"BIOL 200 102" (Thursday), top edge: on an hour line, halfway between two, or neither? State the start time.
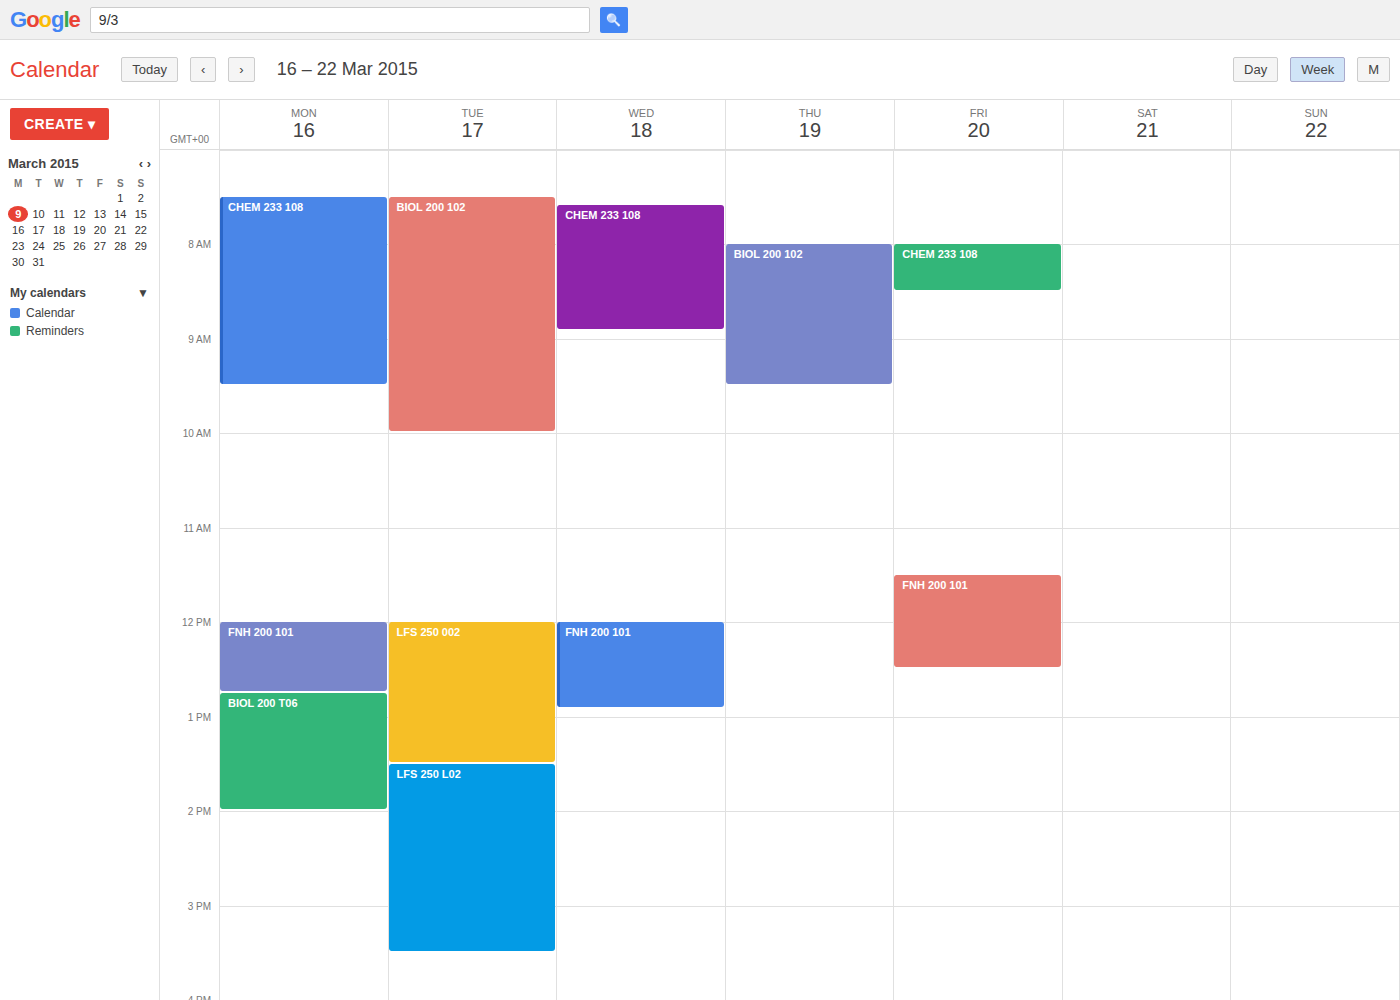
8:00 AM -- exactly on the 8 AM line.